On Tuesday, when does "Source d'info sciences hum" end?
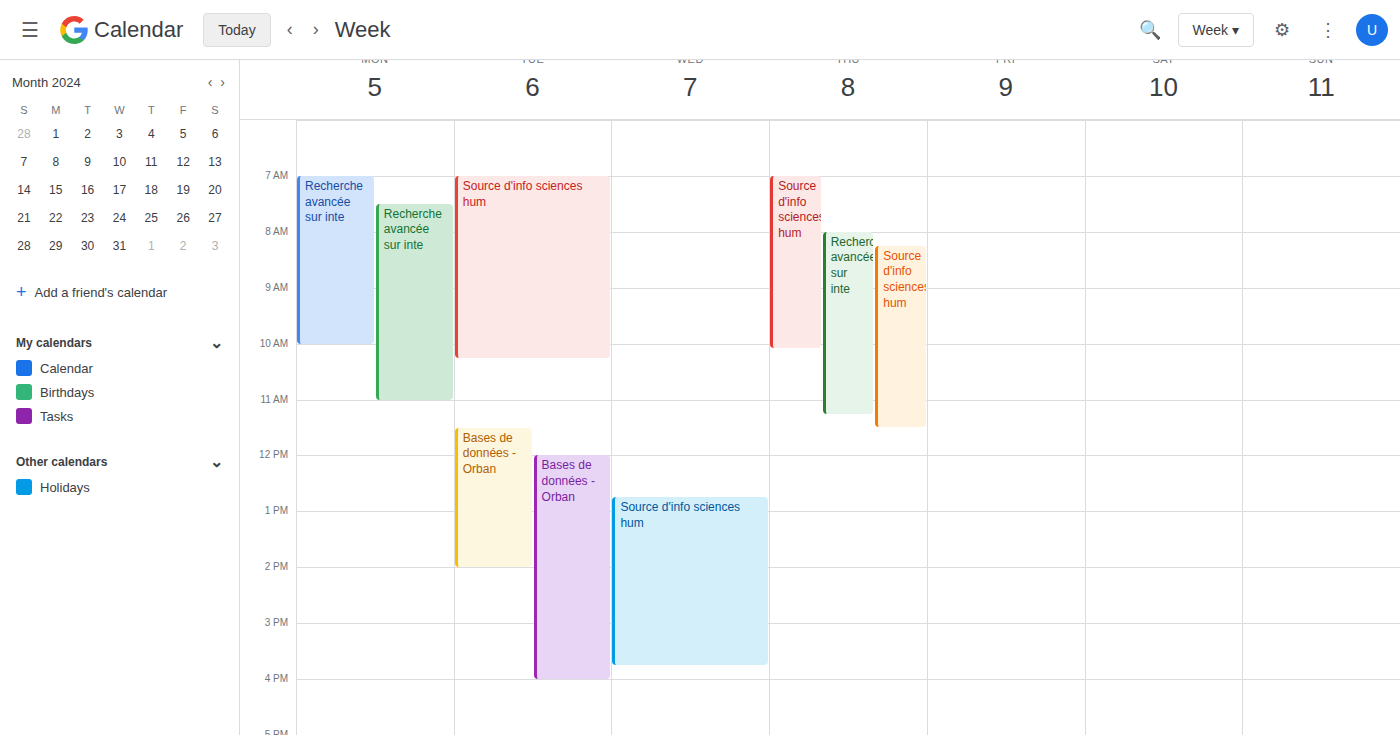
10:15 AM